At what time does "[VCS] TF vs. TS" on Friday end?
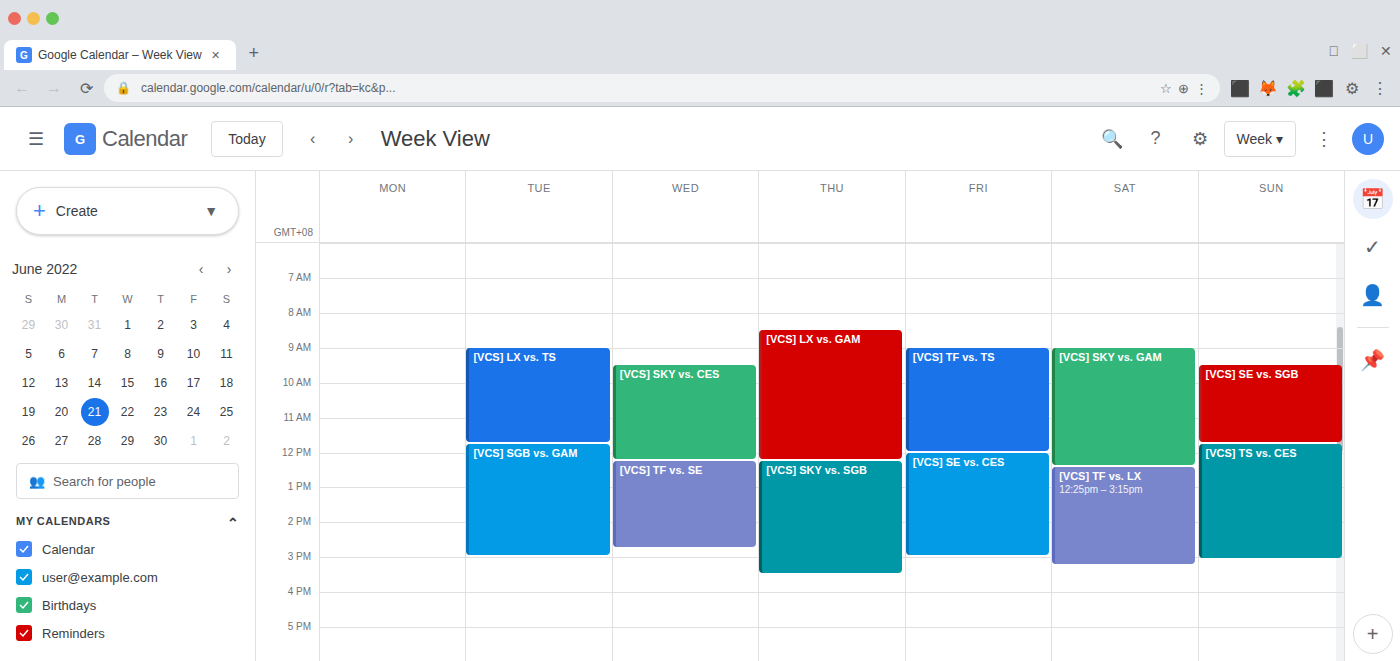
12:00 PM